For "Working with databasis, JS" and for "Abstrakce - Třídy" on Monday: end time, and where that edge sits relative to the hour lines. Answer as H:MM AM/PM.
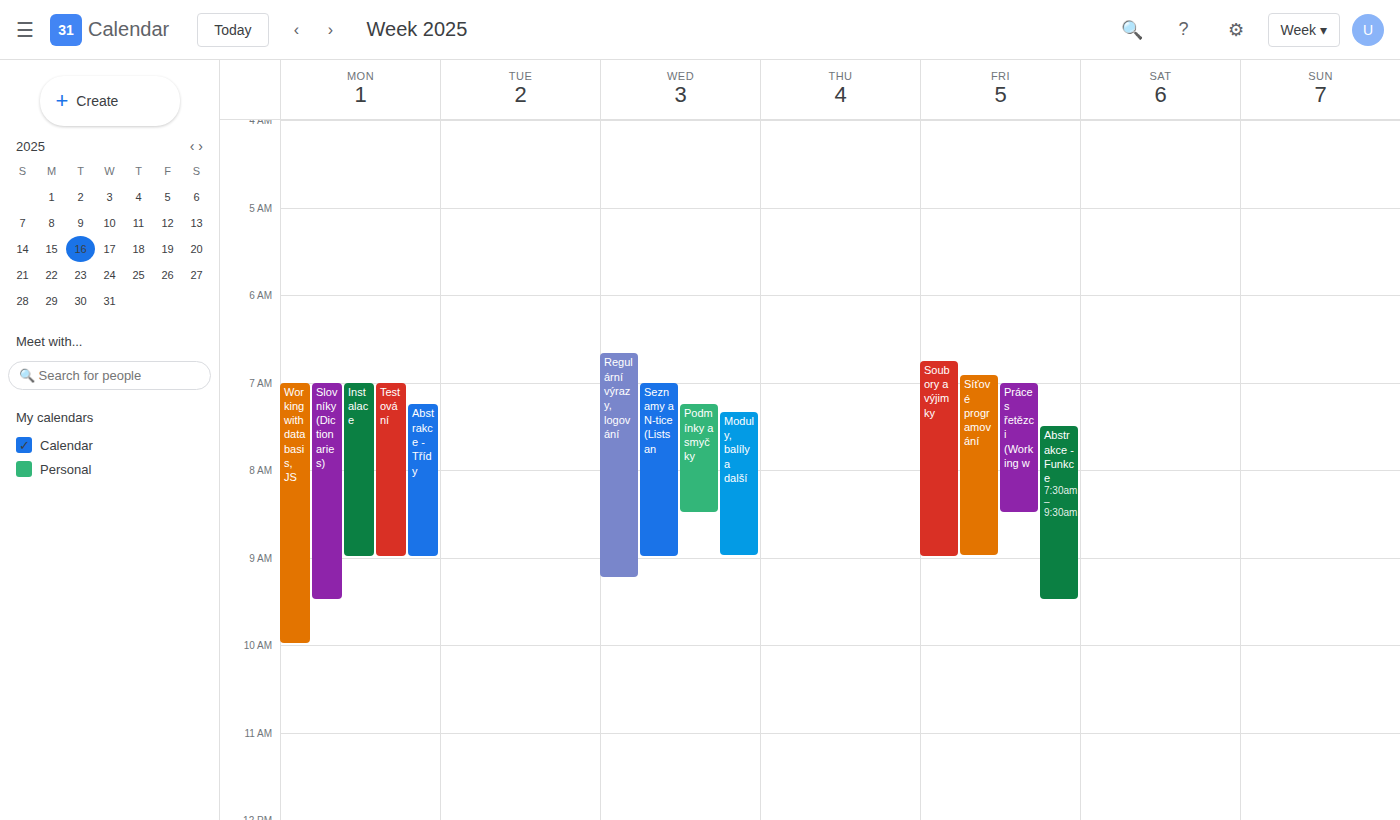
"Working with databasis, JS": 10:00 AM, exactly on the 10 AM line. "Abstrakce - Třídy": 9:00 AM, exactly on the 9 AM line.